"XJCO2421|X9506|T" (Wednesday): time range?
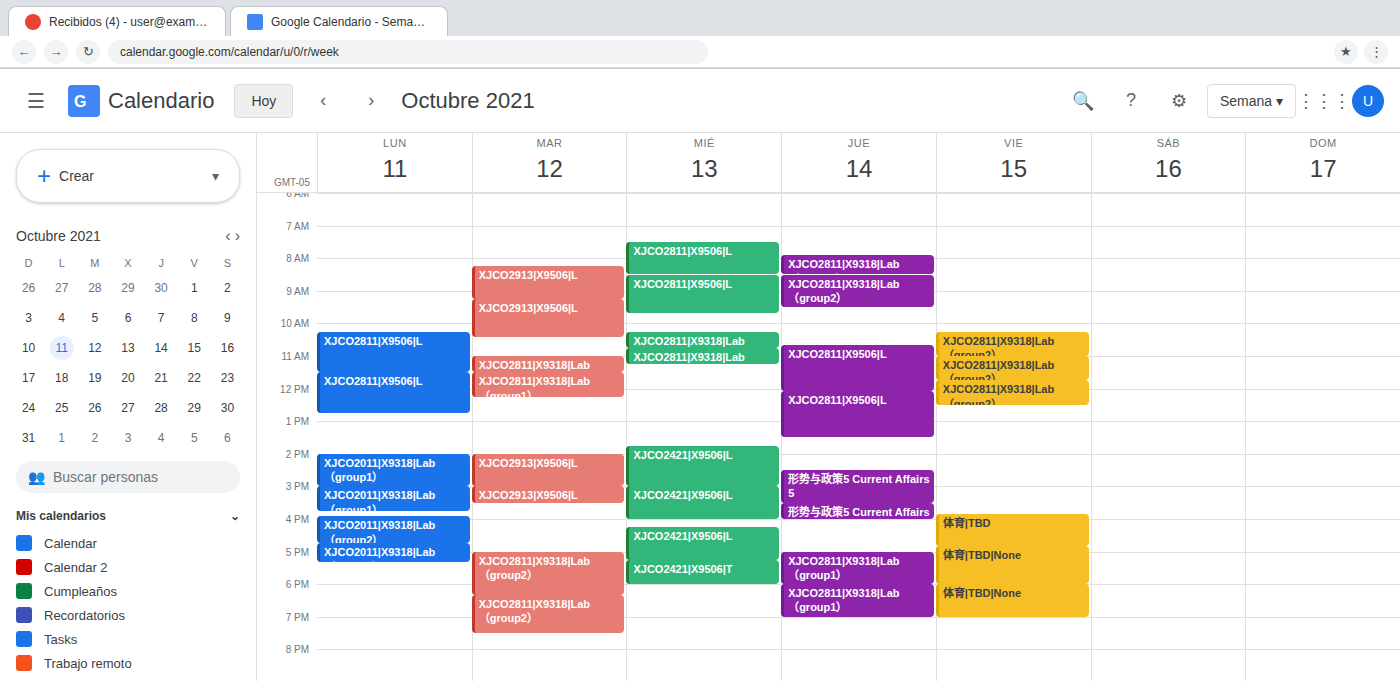
5:15 PM to 6:00 PM